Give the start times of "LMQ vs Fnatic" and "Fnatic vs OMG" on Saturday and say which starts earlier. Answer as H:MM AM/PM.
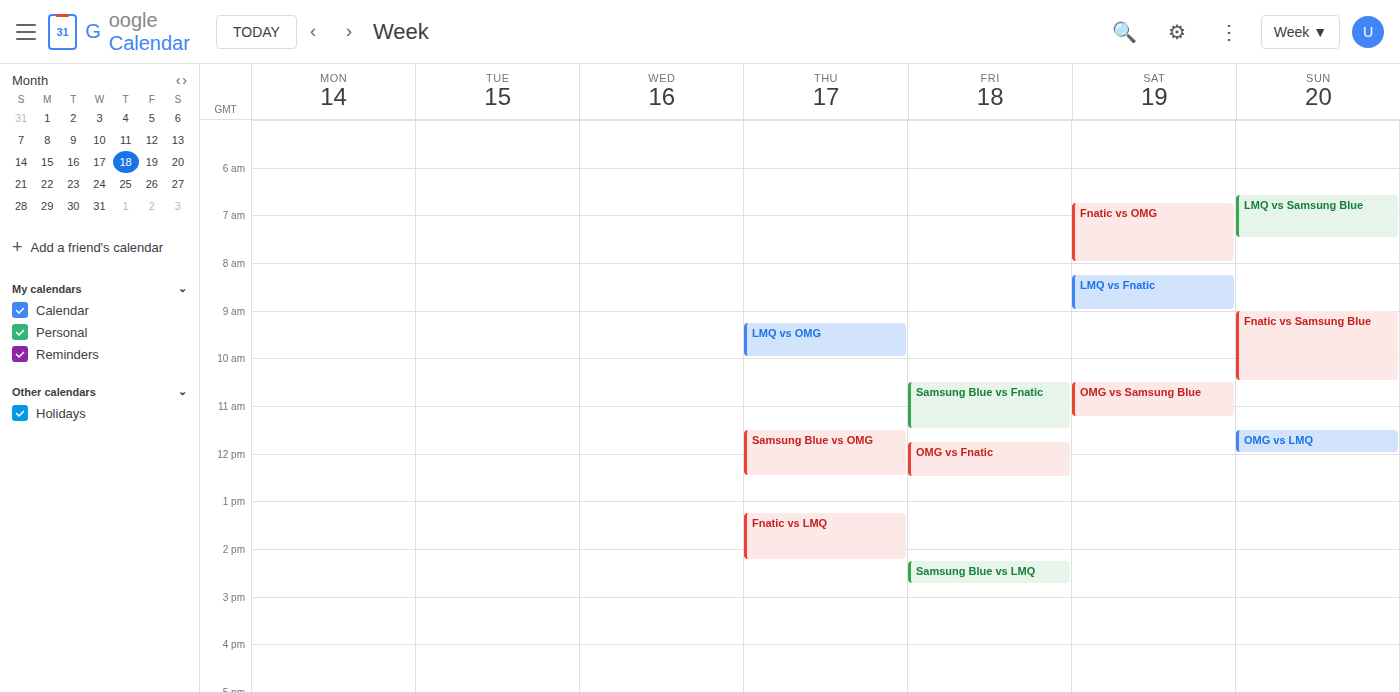
"Fnatic vs OMG" 6:45 AM; "LMQ vs Fnatic" 8:15 AM.